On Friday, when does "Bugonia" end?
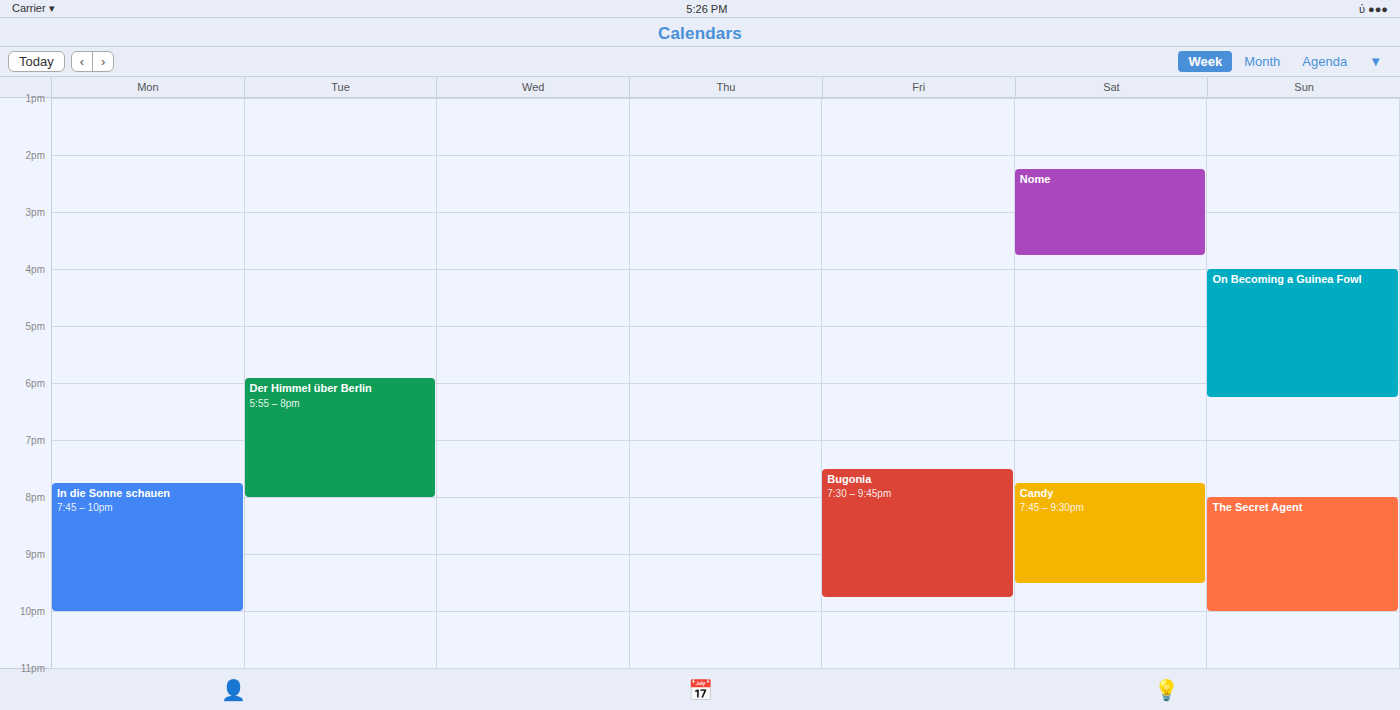
9:45 PM